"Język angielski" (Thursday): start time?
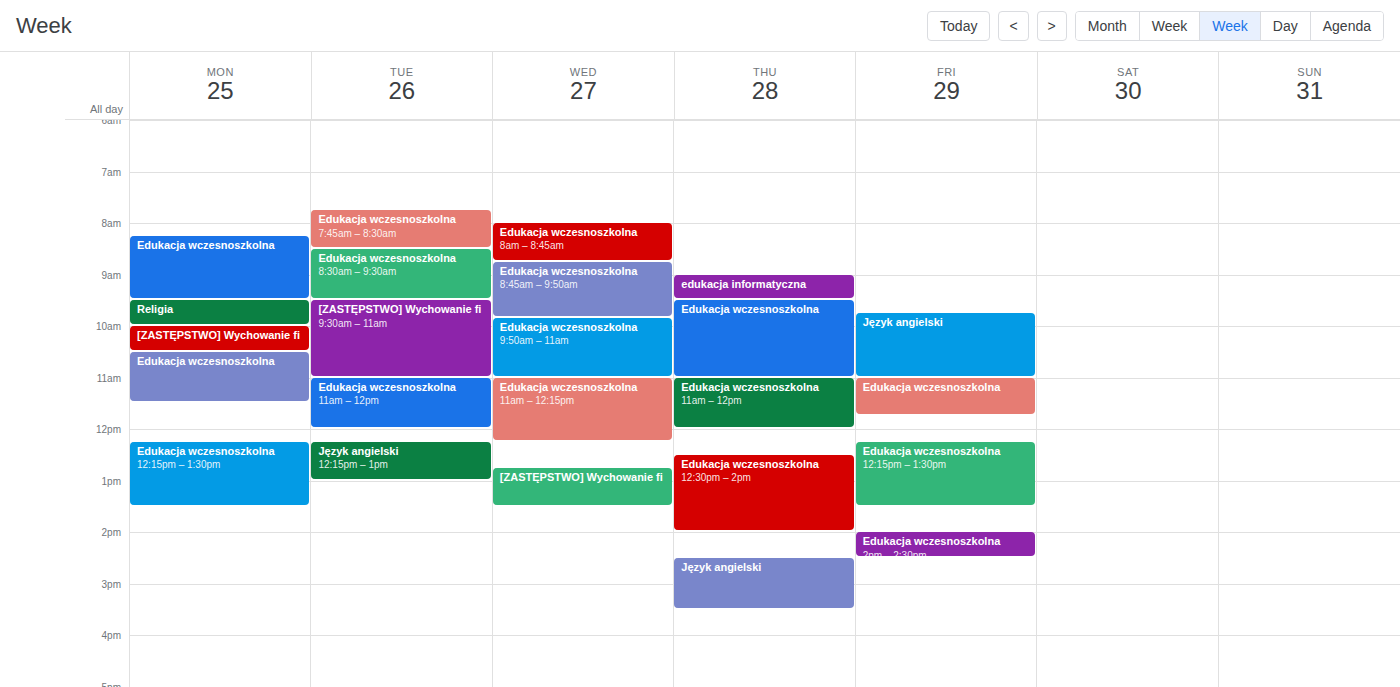
2:30 PM